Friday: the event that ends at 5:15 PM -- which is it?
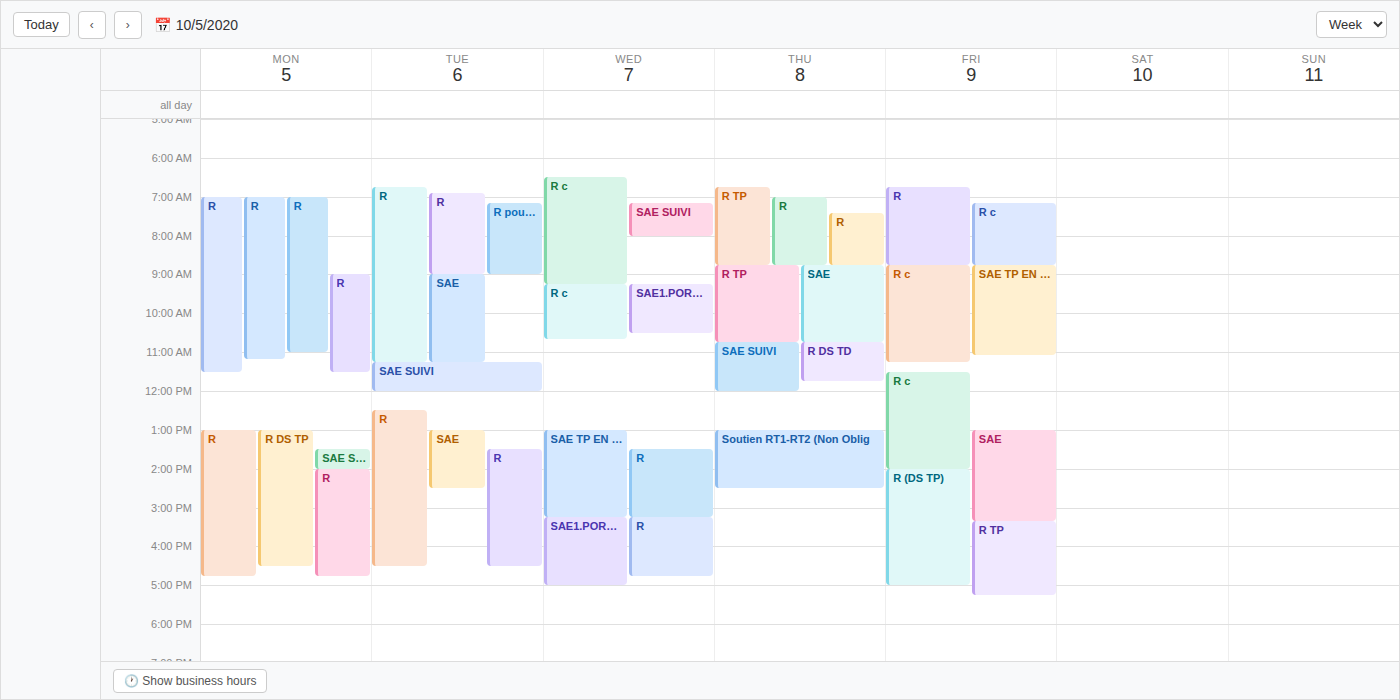
"R TP"